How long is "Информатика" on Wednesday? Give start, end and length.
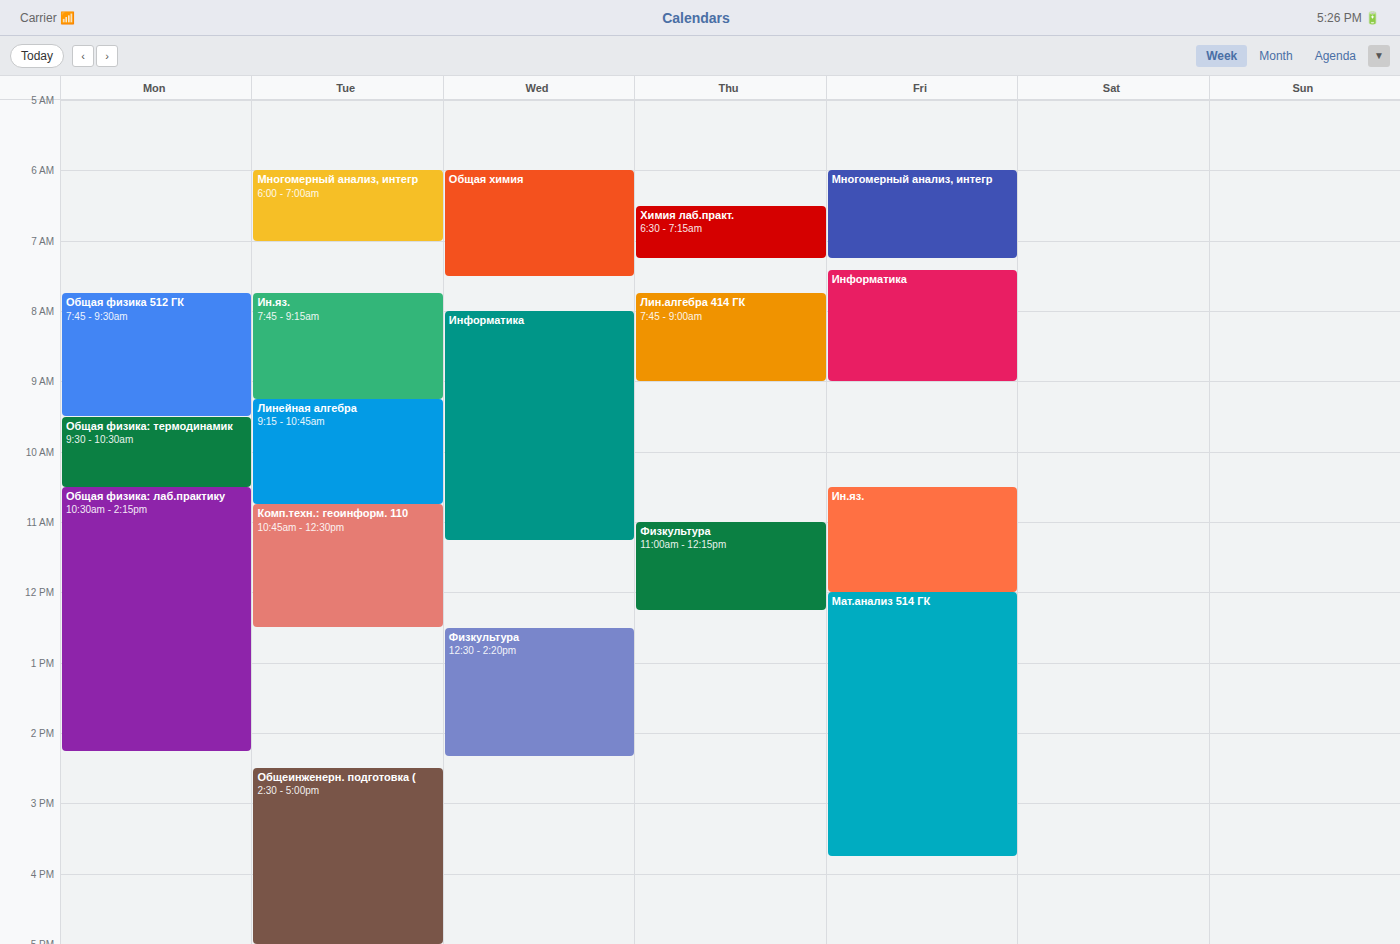
8:00 AM to 11:15 AM, 3 hours 15 minutes